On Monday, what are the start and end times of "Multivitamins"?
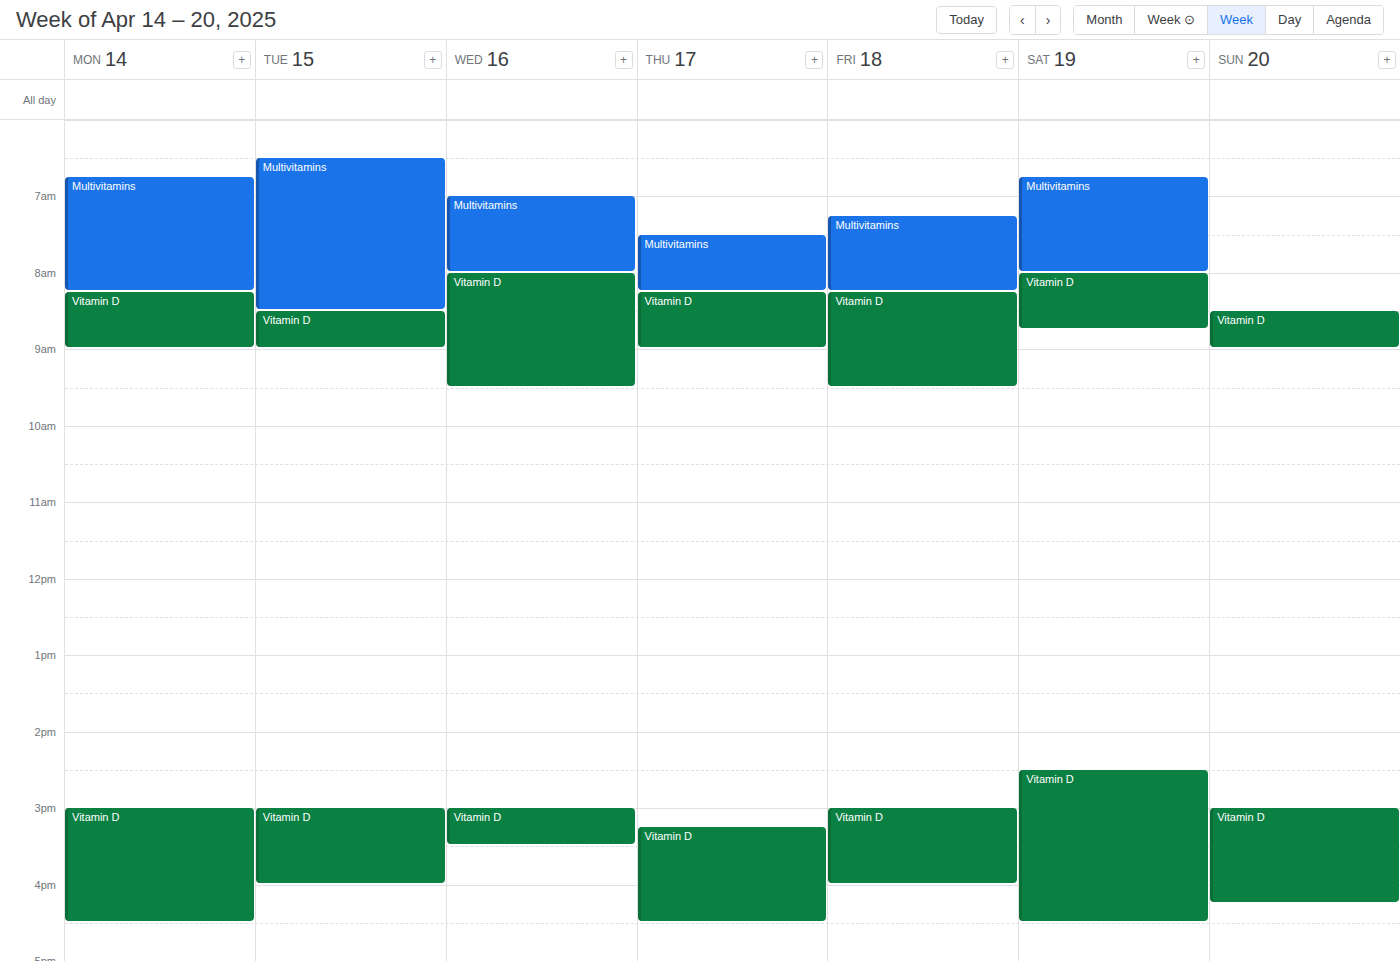
6:45 AM to 8:15 AM